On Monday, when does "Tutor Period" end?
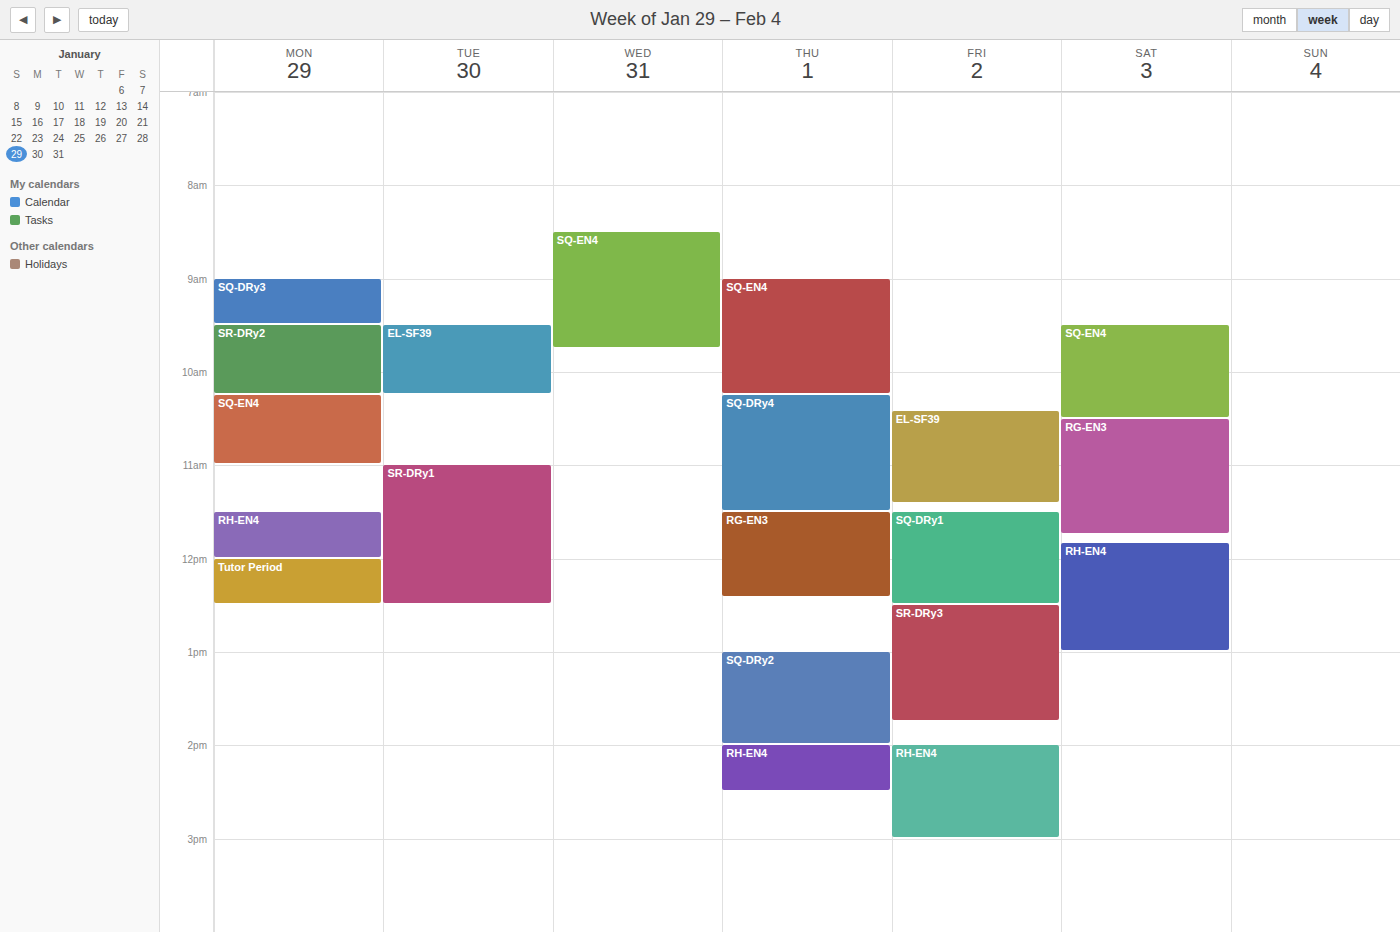
12:30 PM